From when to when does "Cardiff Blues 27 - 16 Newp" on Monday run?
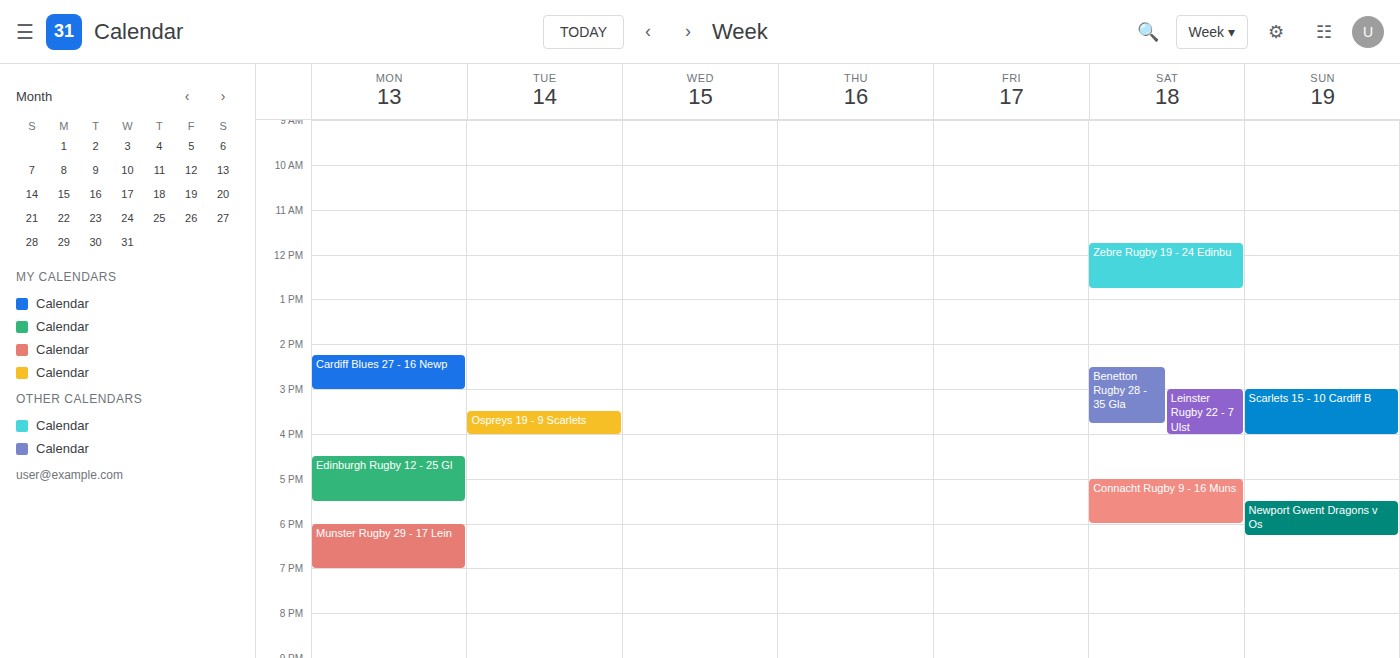
2:15 PM to 3:00 PM